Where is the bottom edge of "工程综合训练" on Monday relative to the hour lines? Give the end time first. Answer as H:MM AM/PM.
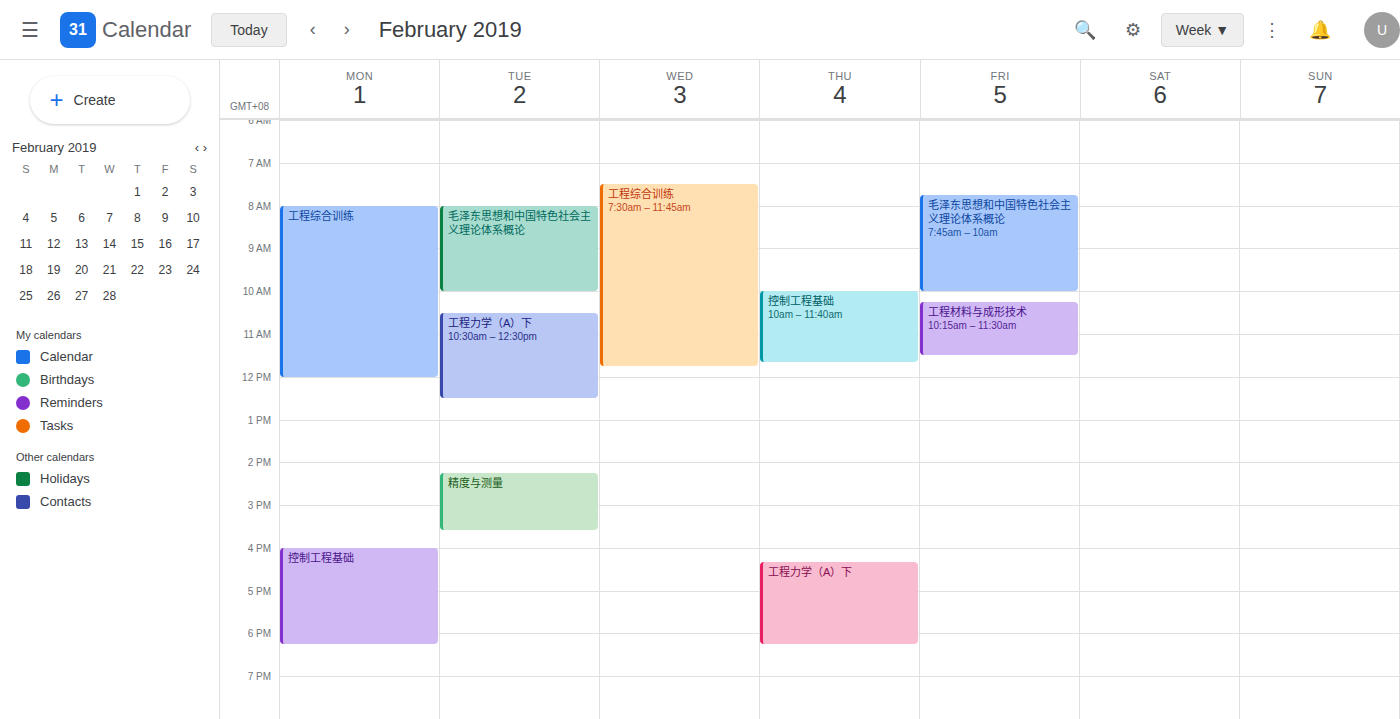
12:00 PM -- exactly on the 12 PM line.